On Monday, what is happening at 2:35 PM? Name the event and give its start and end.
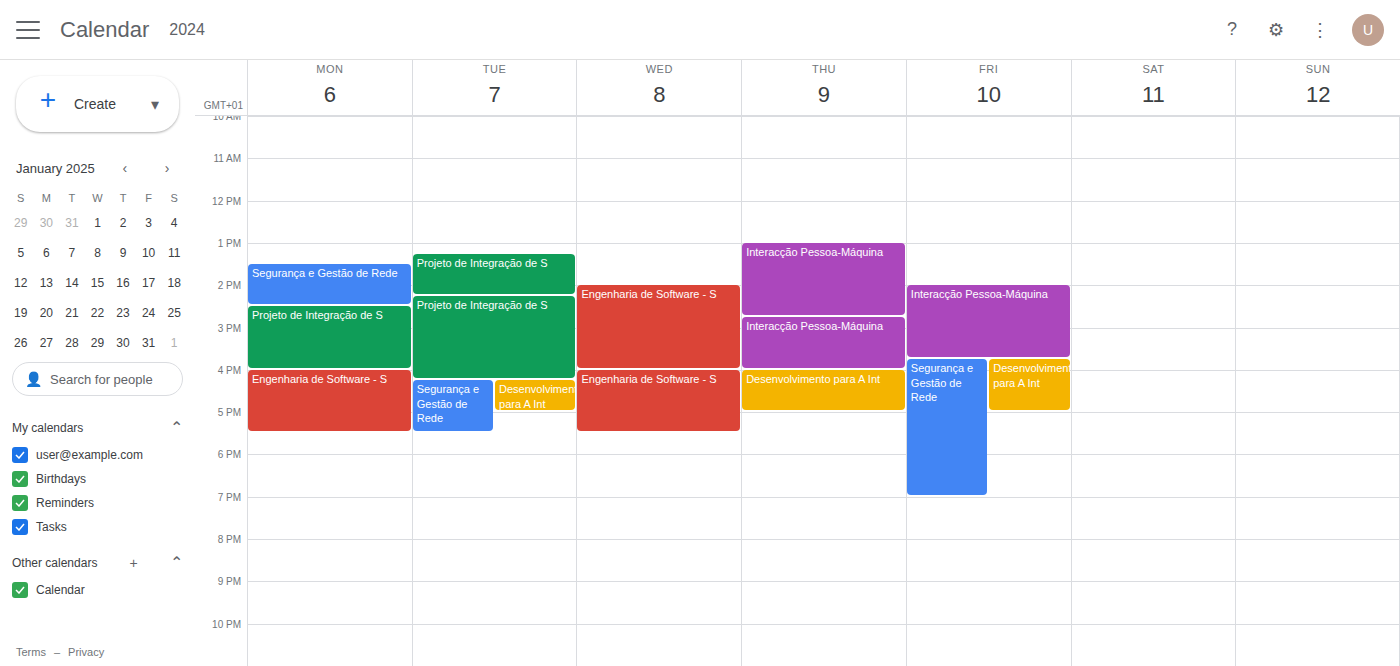
"Projeto de Integração de S", 2:30 PM to 4:00 PM